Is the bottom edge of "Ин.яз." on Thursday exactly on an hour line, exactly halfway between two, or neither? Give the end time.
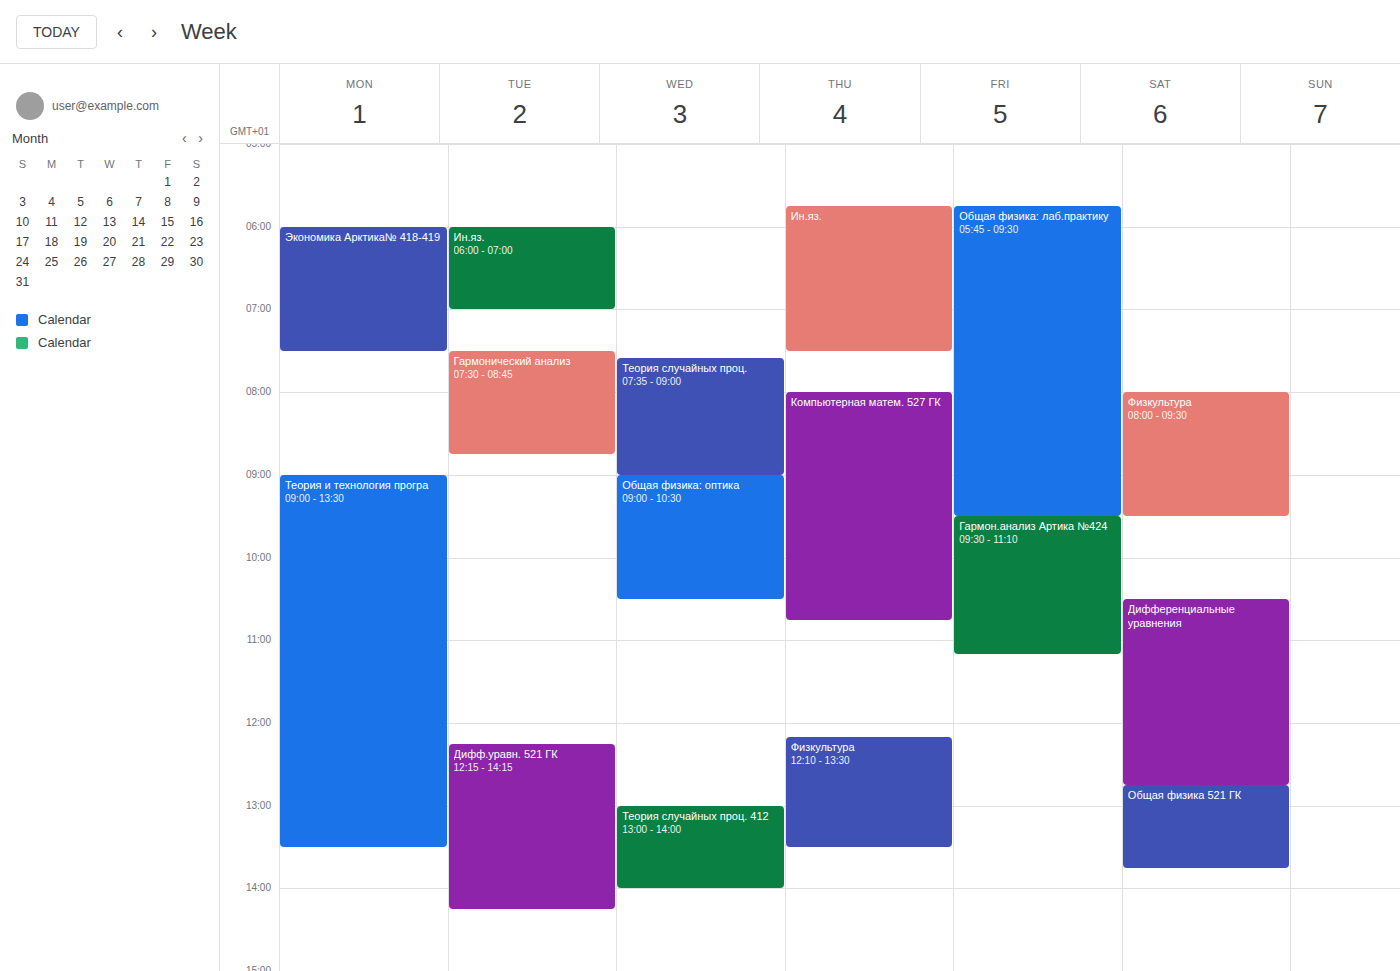
7:30 AM -- halfway between the 7 AM and 8 AM lines.